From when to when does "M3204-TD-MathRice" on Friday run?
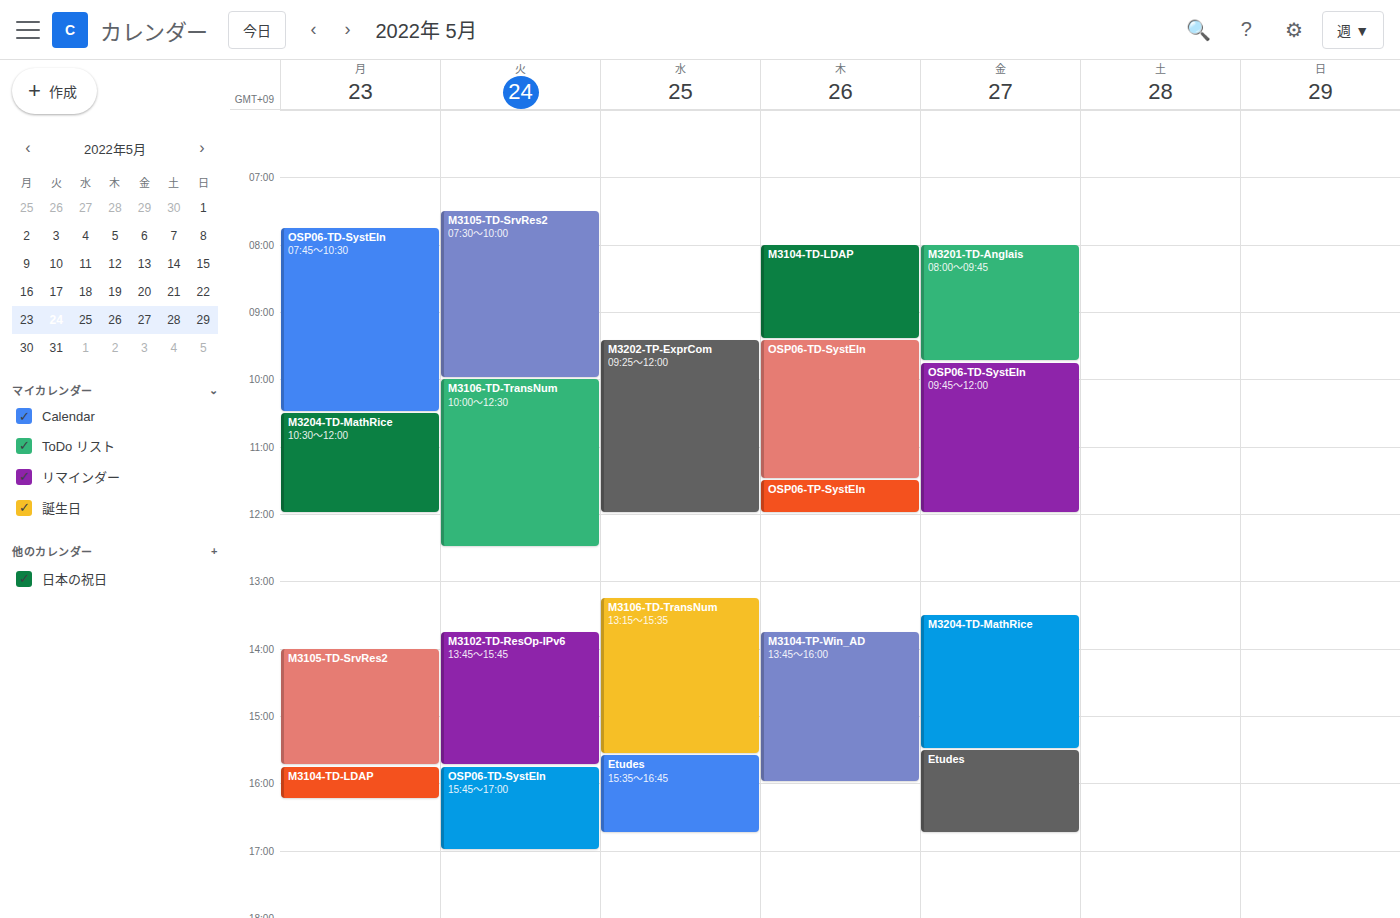
1:30 PM to 3:30 PM